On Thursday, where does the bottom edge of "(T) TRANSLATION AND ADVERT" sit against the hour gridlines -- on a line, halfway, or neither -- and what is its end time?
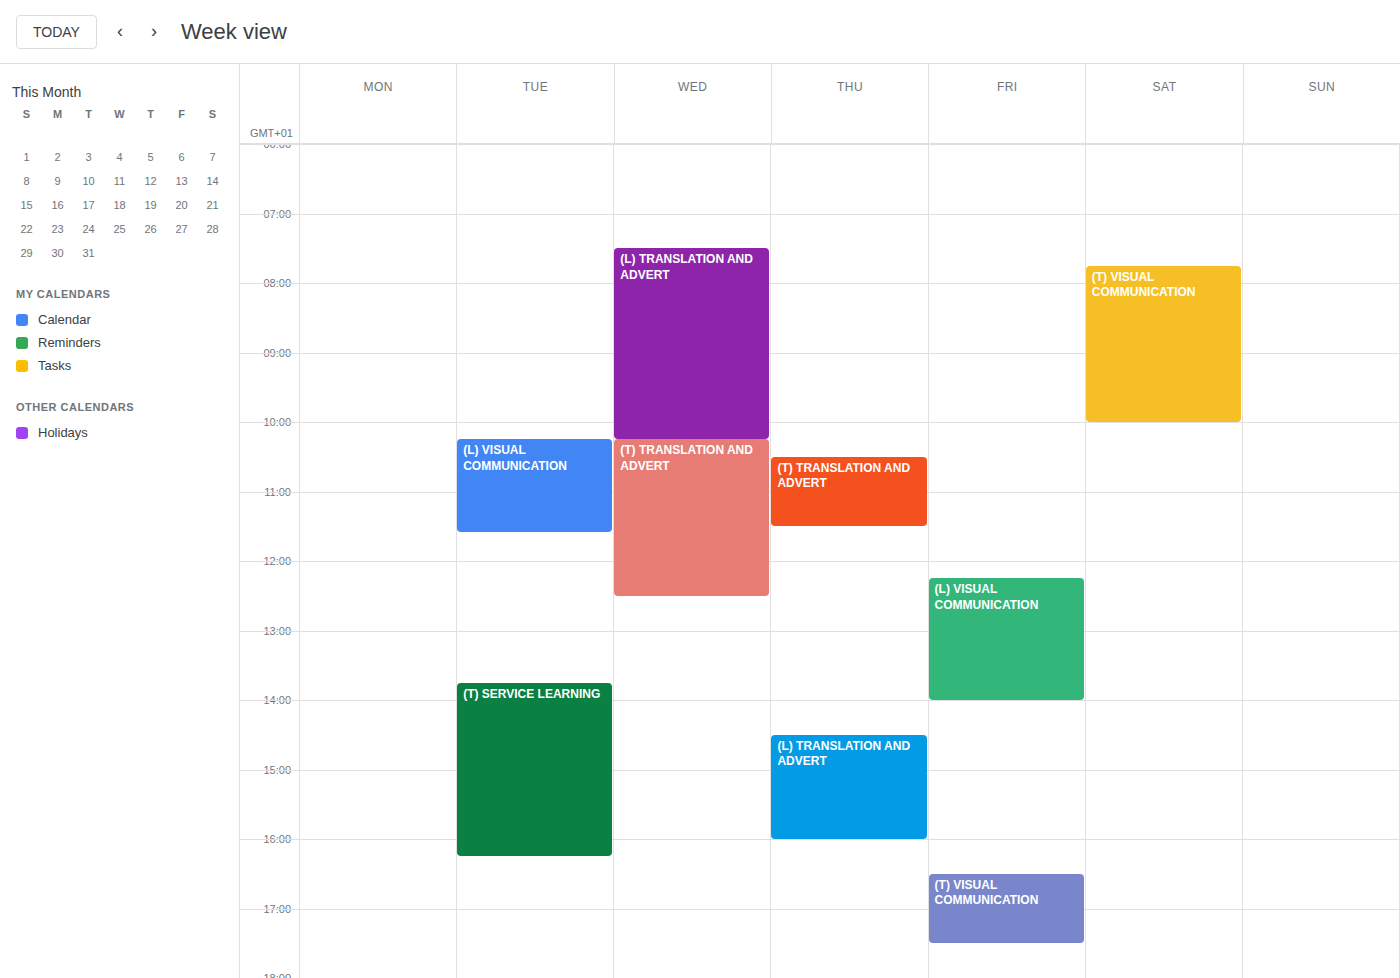
11:30 AM -- halfway between the 11 AM and 12 PM lines.